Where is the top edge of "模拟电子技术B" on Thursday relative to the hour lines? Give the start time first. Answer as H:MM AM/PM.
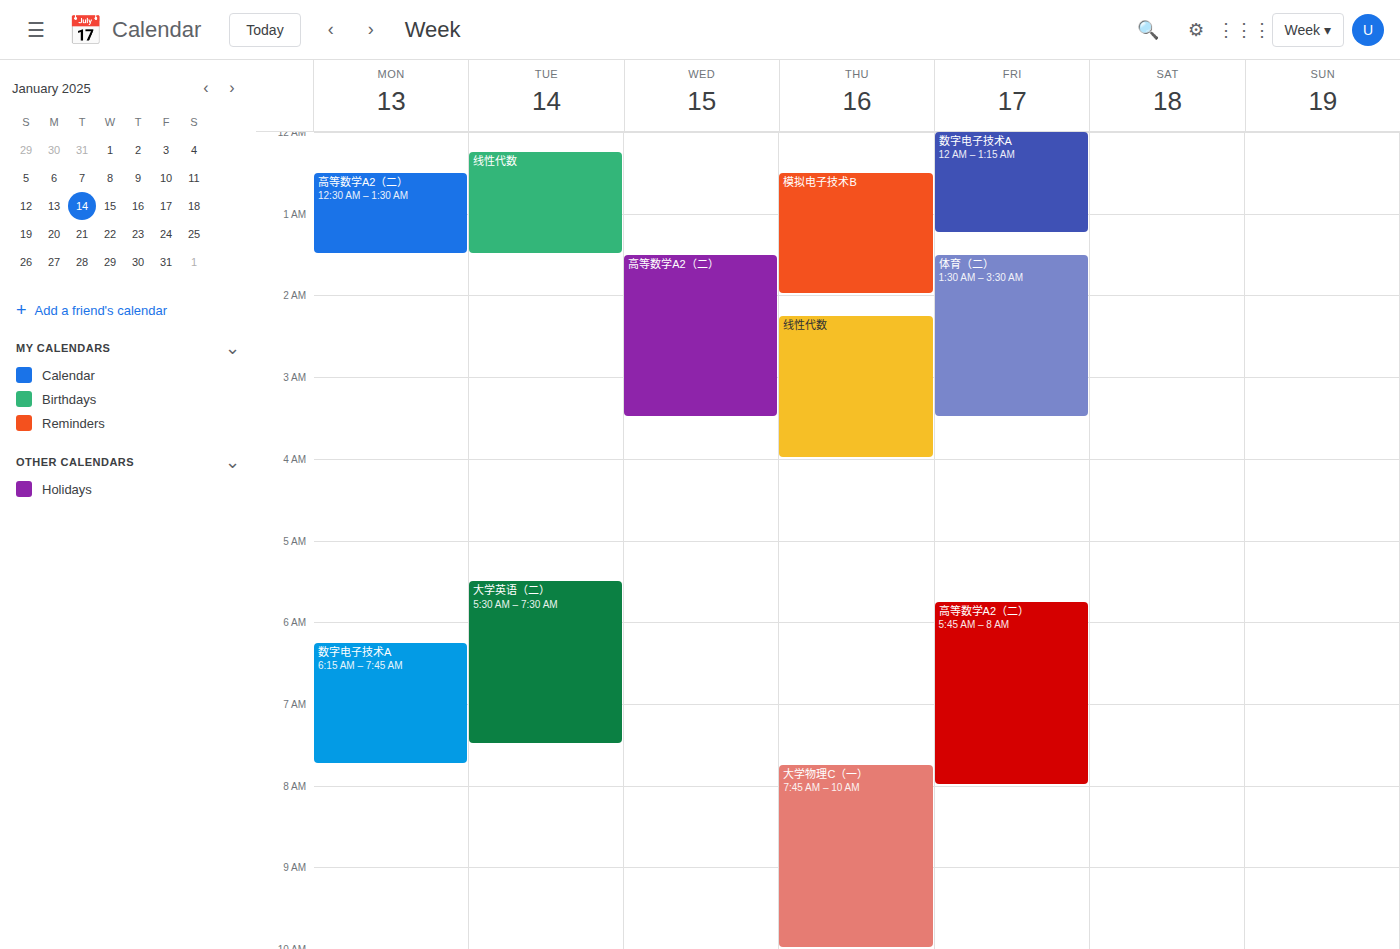
12:30 AM -- halfway between the 12 AM and 1 AM lines.